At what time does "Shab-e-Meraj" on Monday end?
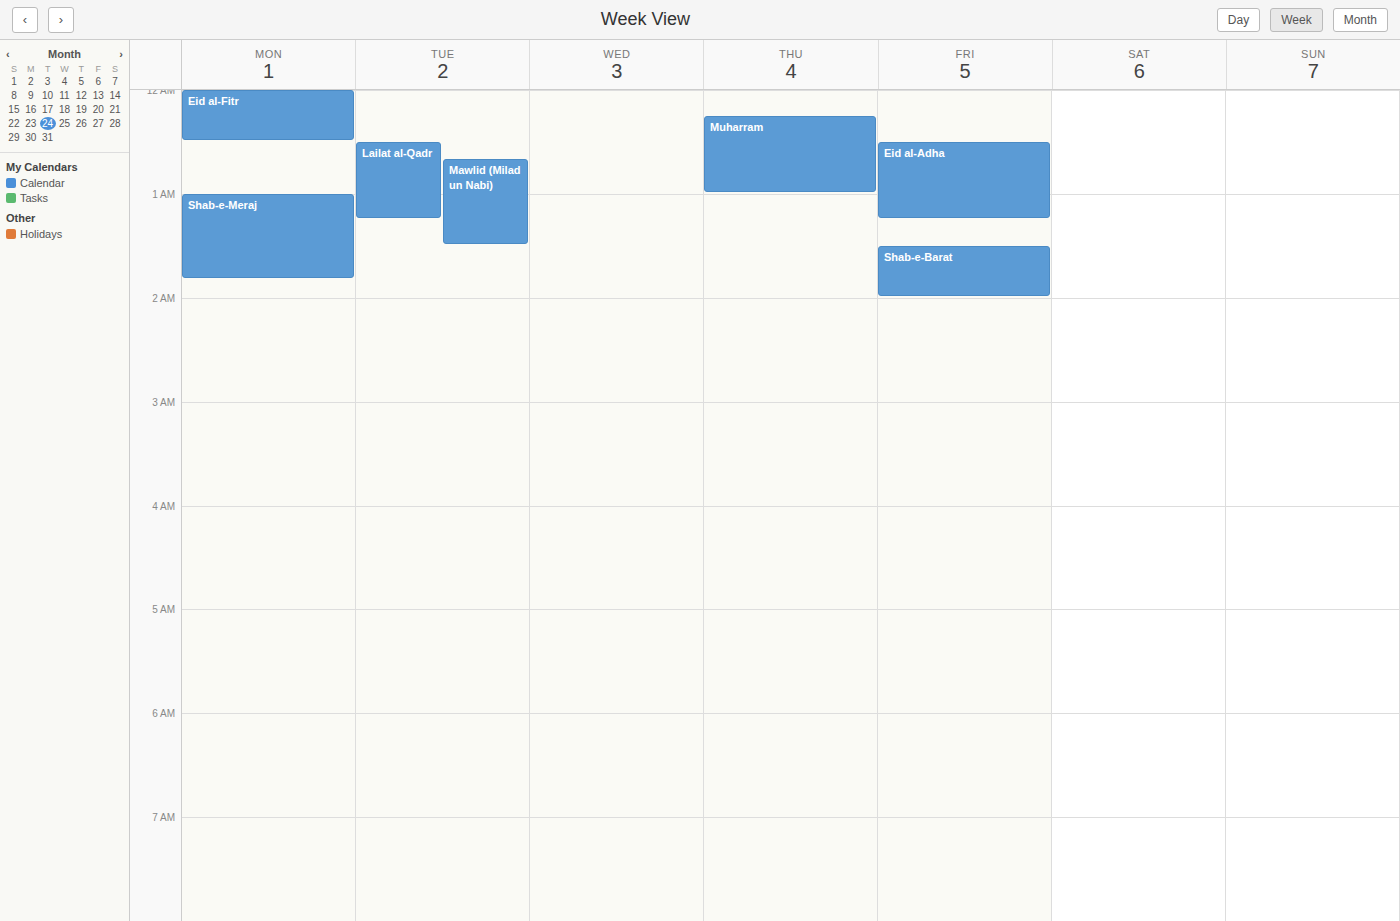
1:50 AM